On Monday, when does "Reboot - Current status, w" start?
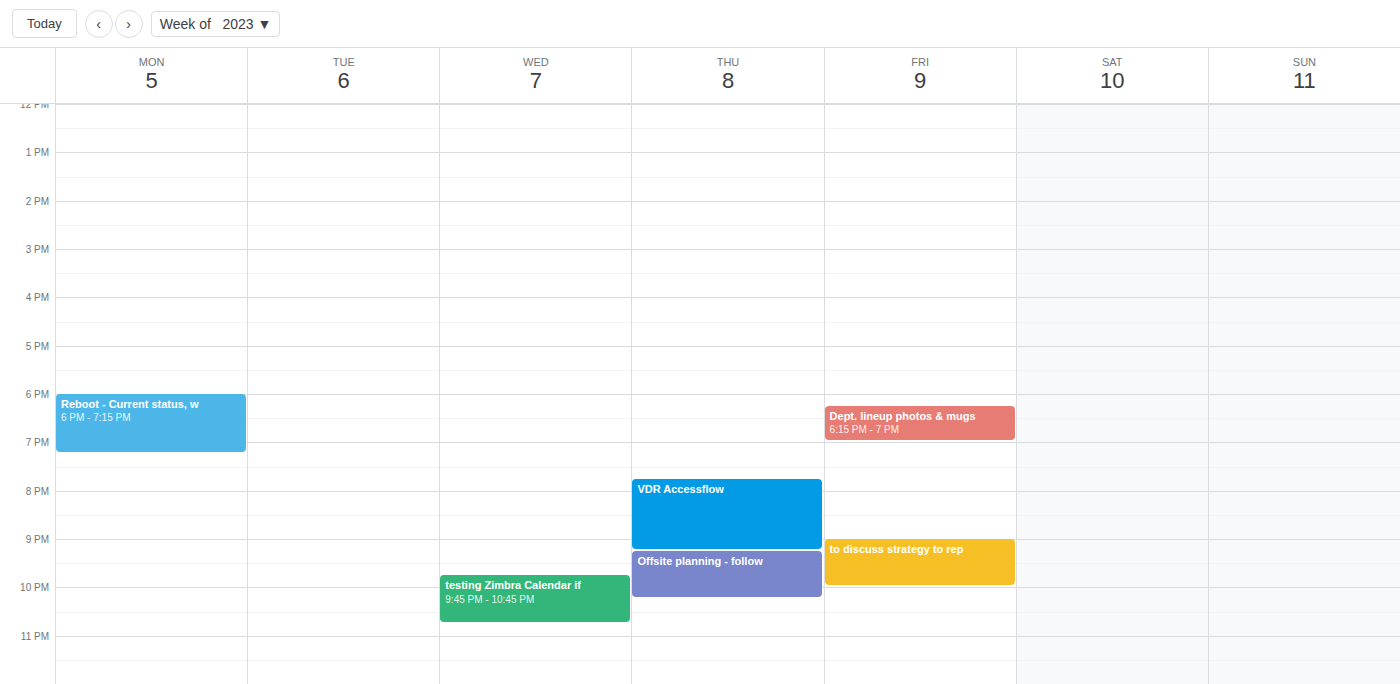
6:00 PM